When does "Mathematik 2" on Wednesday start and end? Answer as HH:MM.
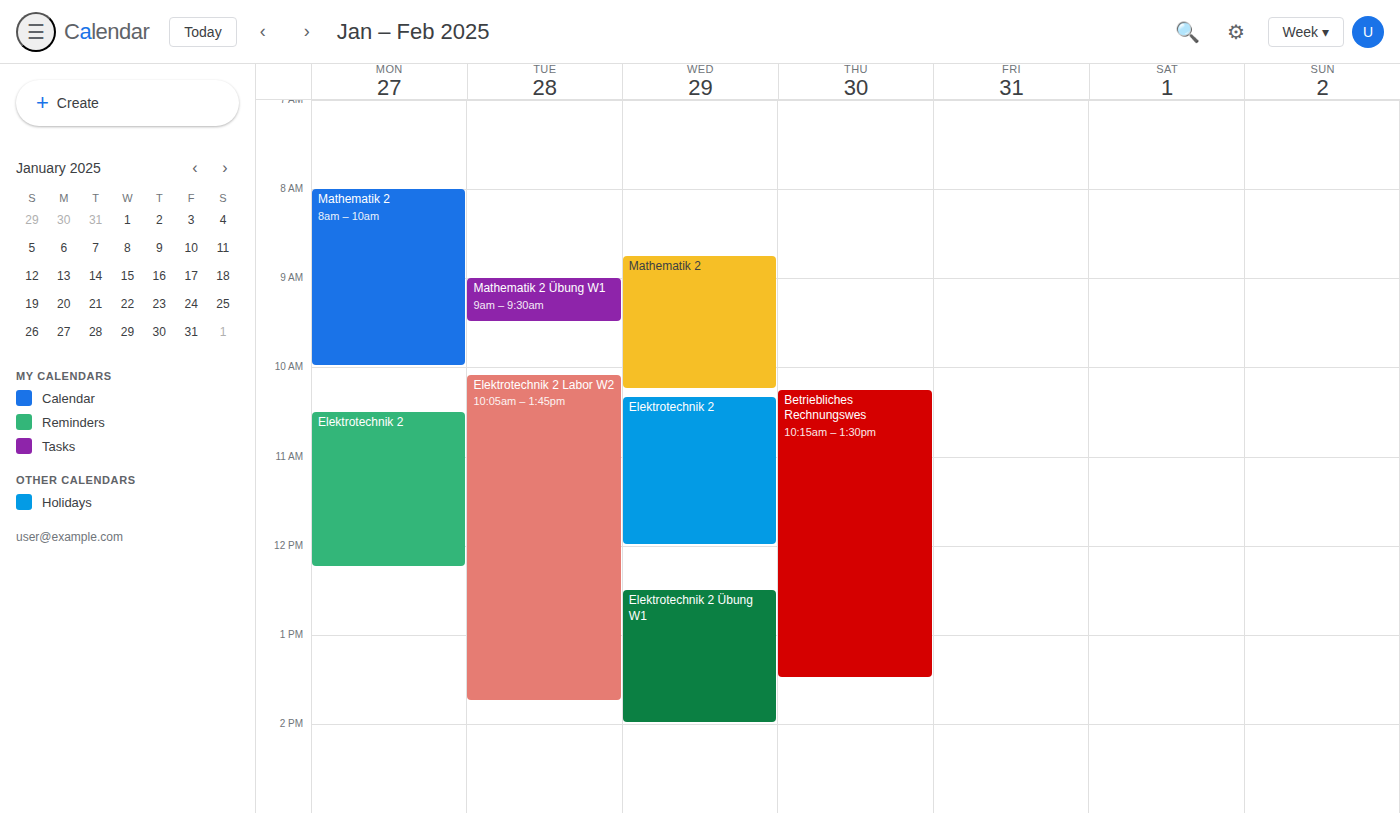
08:45 to 10:15